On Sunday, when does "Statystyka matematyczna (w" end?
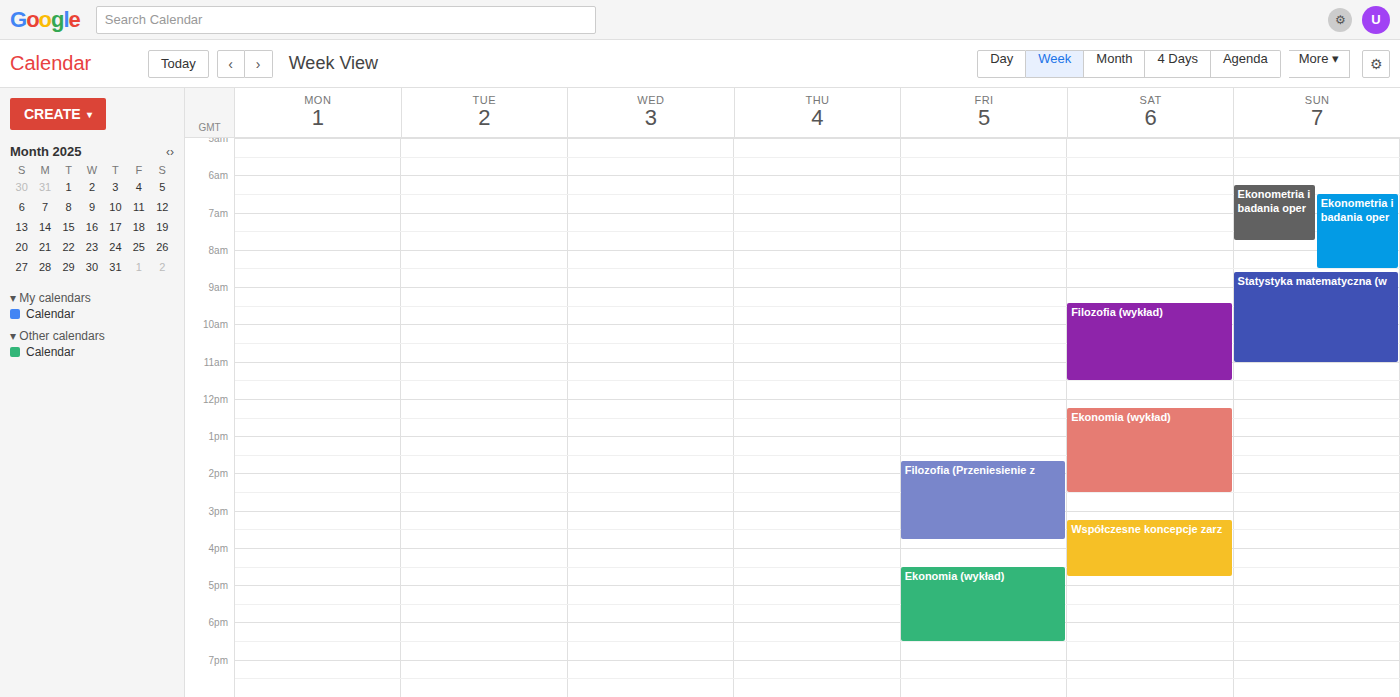
11:00 AM